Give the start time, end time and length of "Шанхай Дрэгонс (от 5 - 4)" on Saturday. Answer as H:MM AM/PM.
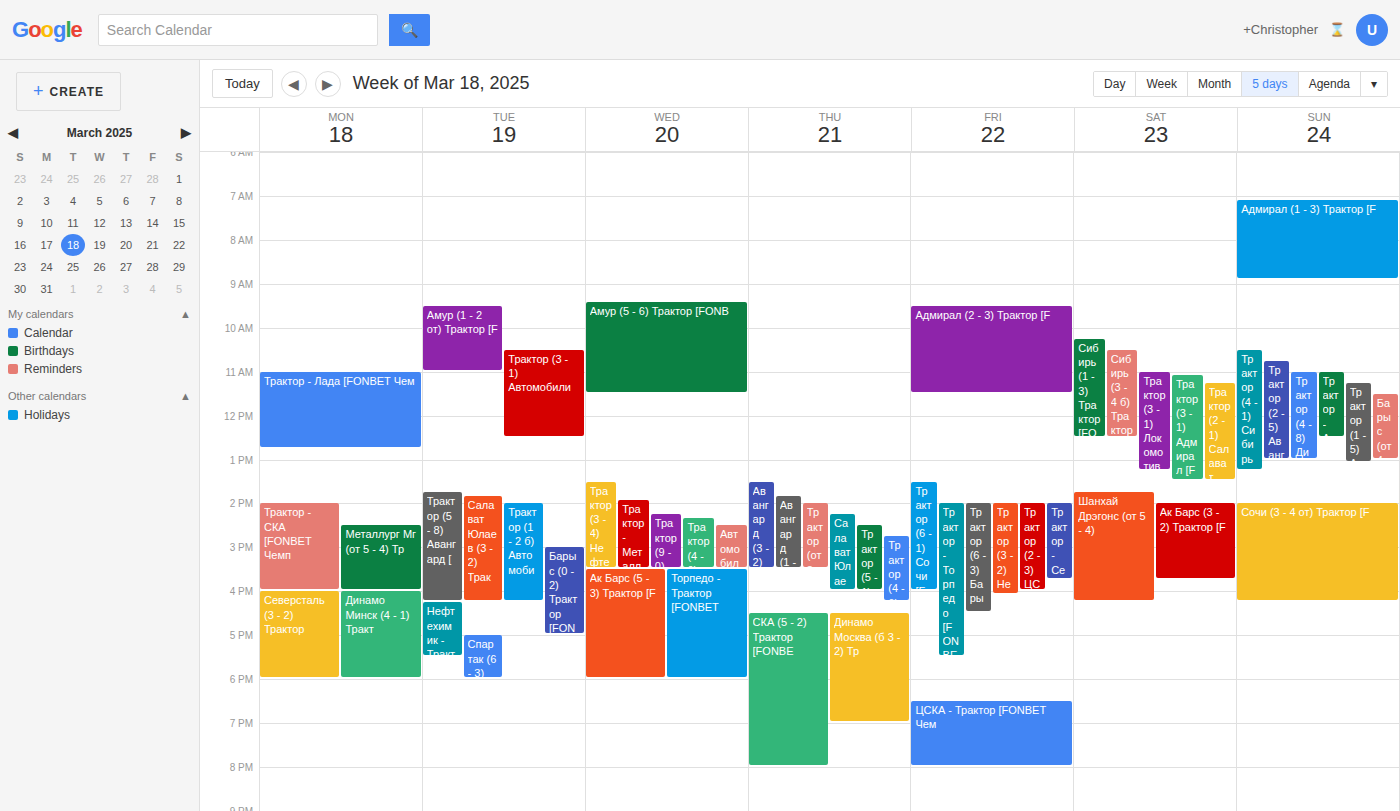
1:45 PM to 4:15 PM, 2 hours 30 minutes